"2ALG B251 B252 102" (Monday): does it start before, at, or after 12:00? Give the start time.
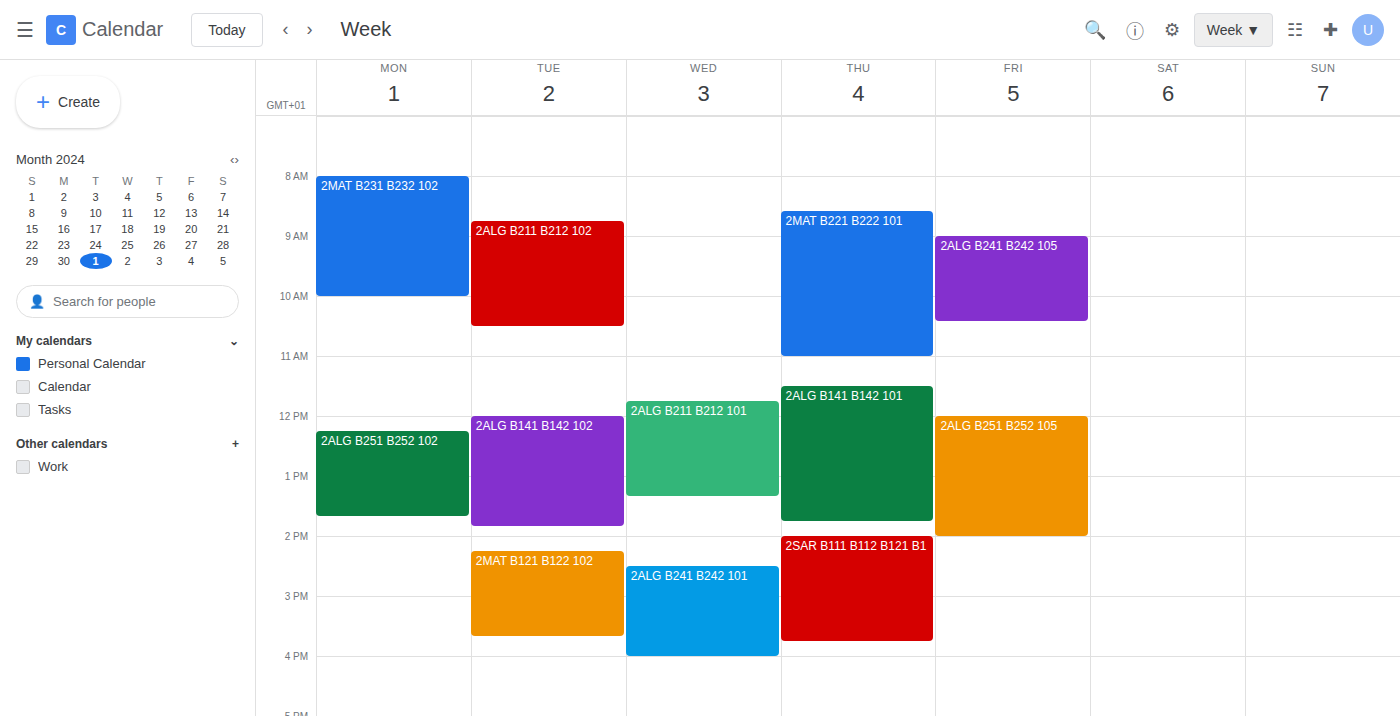
12:15 -- after 12:00, 15 minutes below the 12:00 line.